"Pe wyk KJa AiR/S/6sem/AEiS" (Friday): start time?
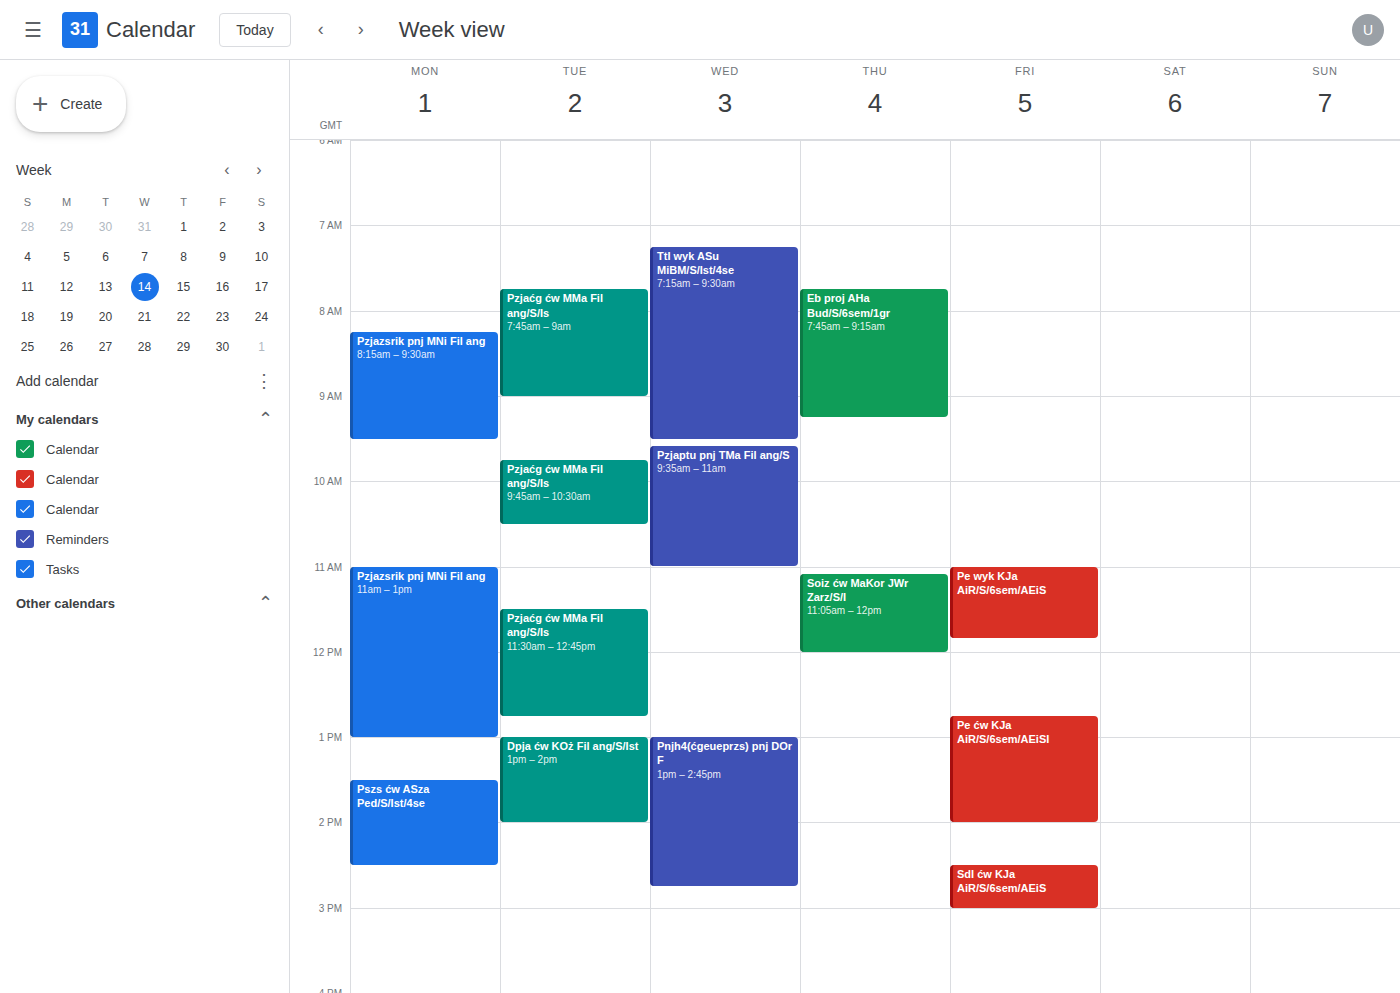
11:00